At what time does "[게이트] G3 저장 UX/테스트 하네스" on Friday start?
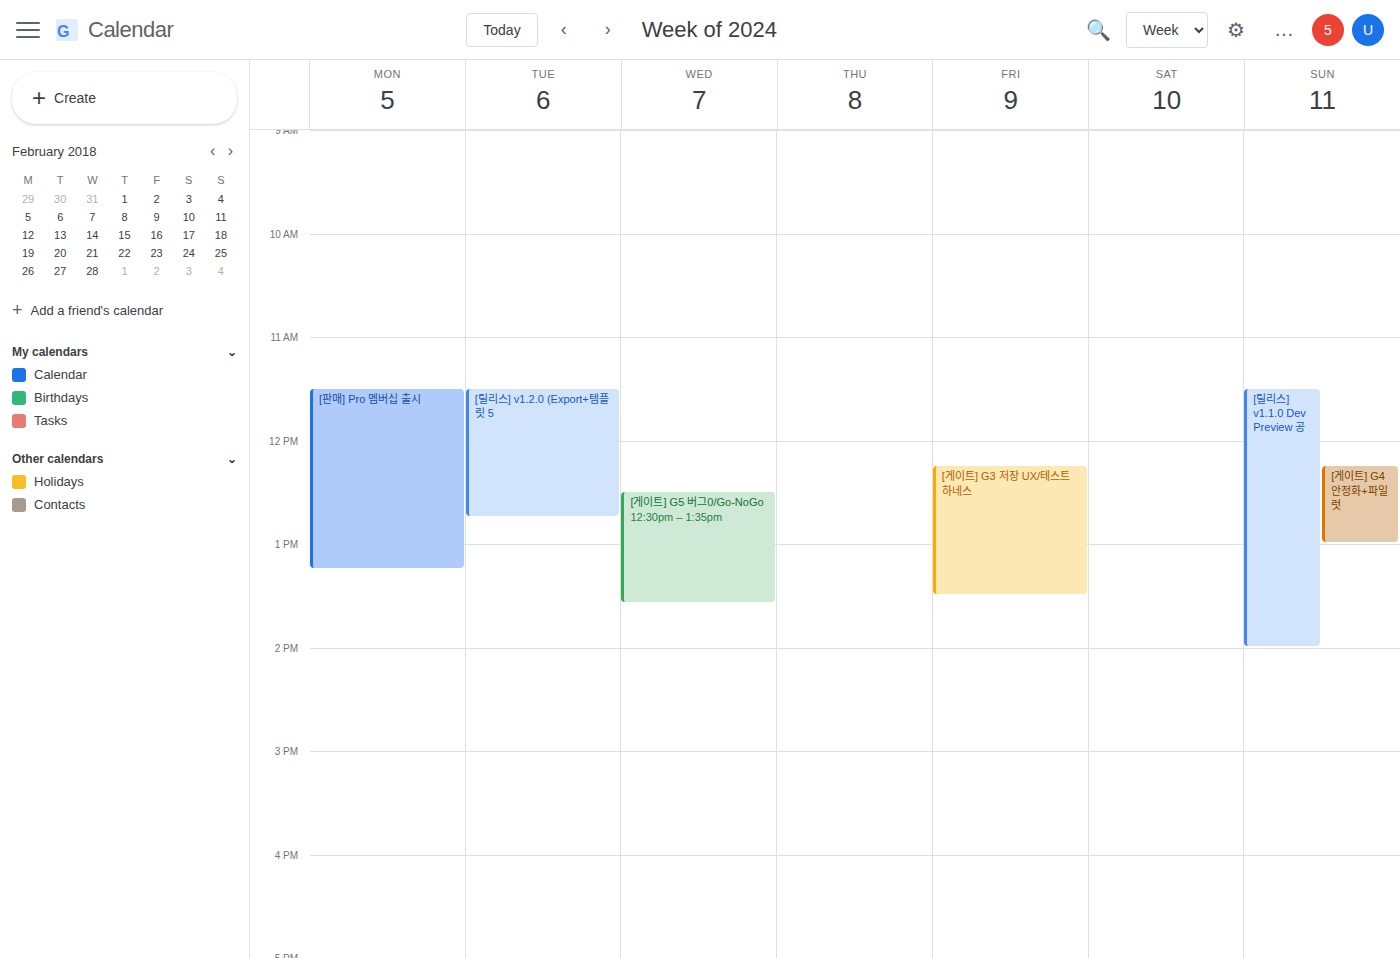
12:15